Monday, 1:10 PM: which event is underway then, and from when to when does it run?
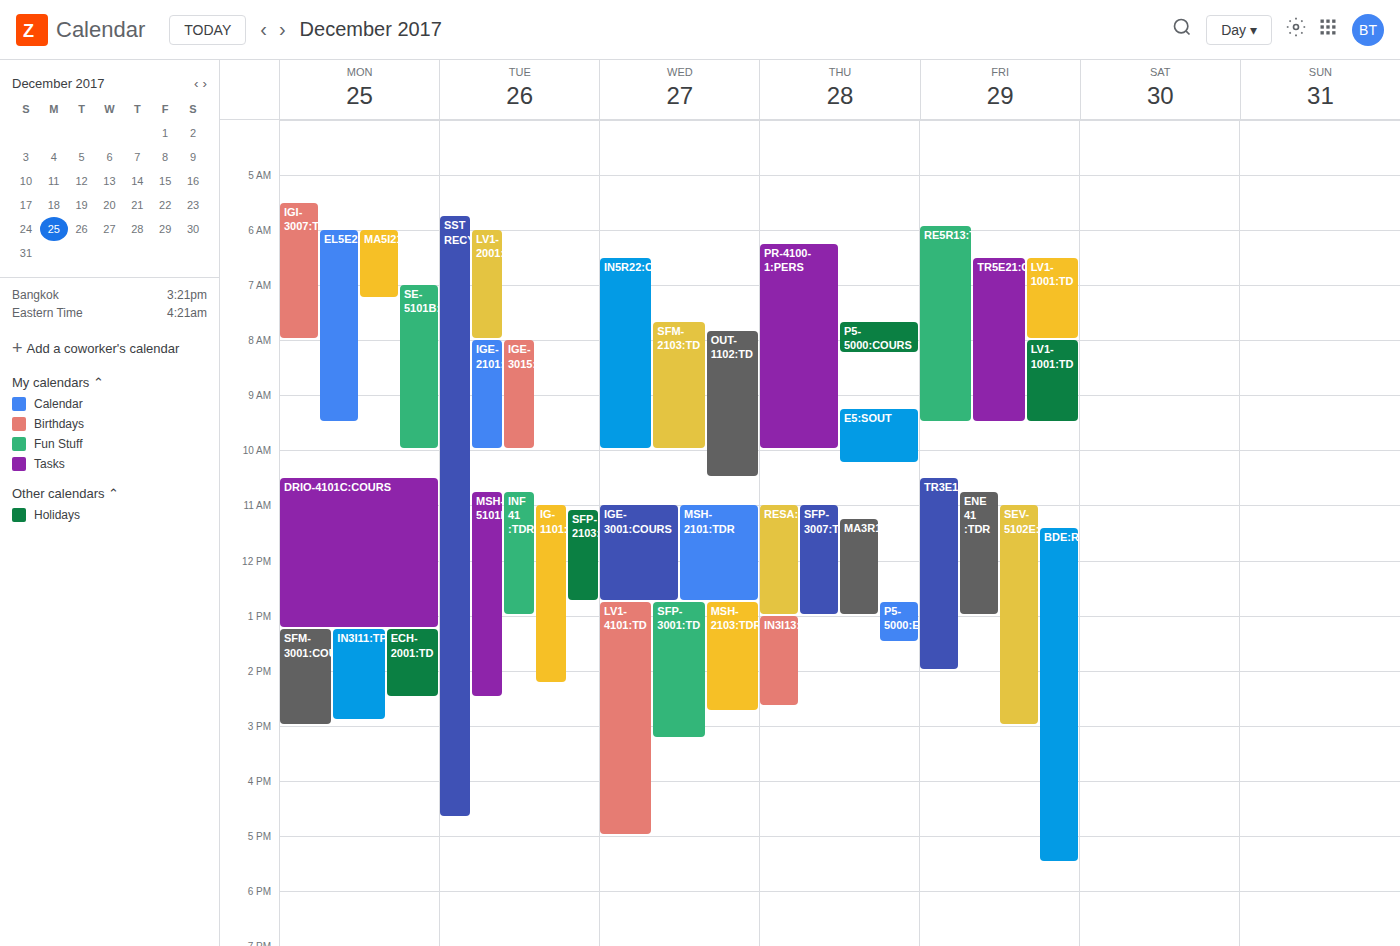
"DRIO-4101C:COURS", 10:30 AM to 1:15 PM